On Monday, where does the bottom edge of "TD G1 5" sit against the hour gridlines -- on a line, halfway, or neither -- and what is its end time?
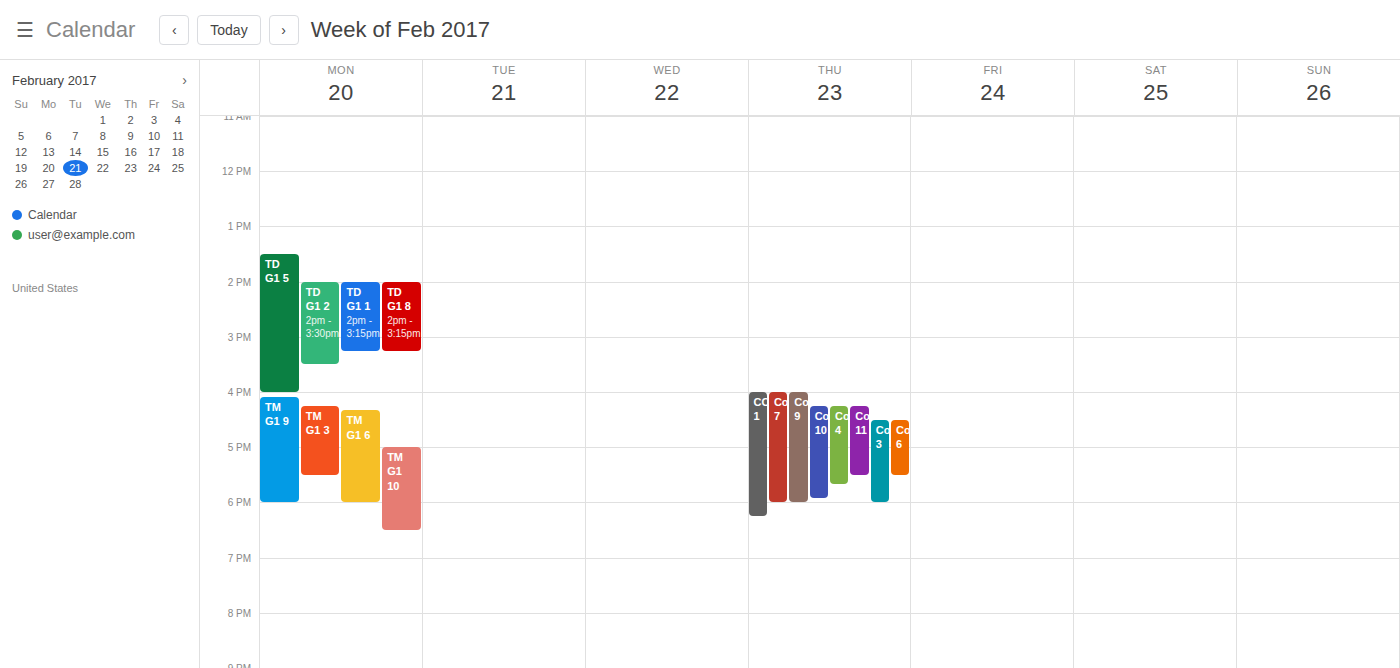
16:00 -- exactly on the 16:00 line.